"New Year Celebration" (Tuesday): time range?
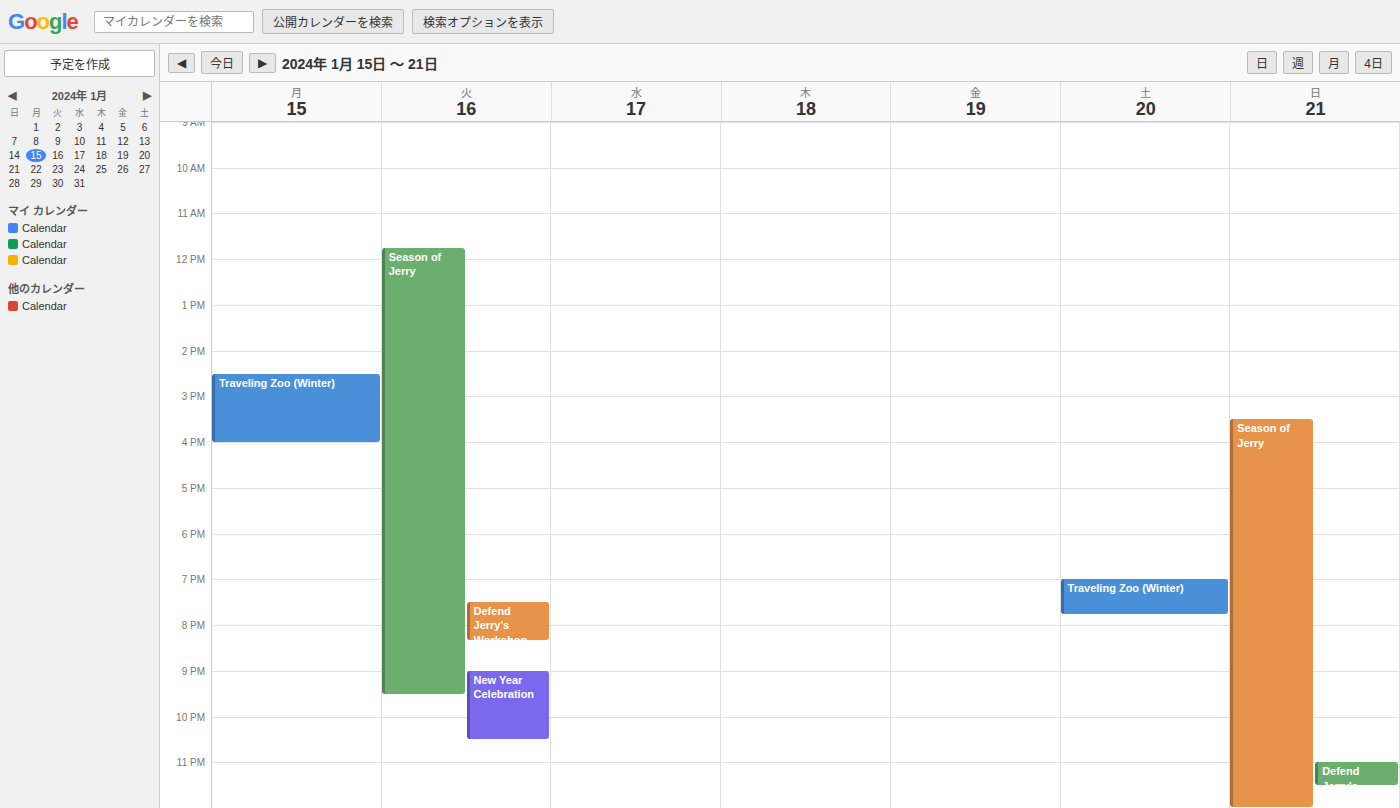
9:00 PM to 10:30 PM